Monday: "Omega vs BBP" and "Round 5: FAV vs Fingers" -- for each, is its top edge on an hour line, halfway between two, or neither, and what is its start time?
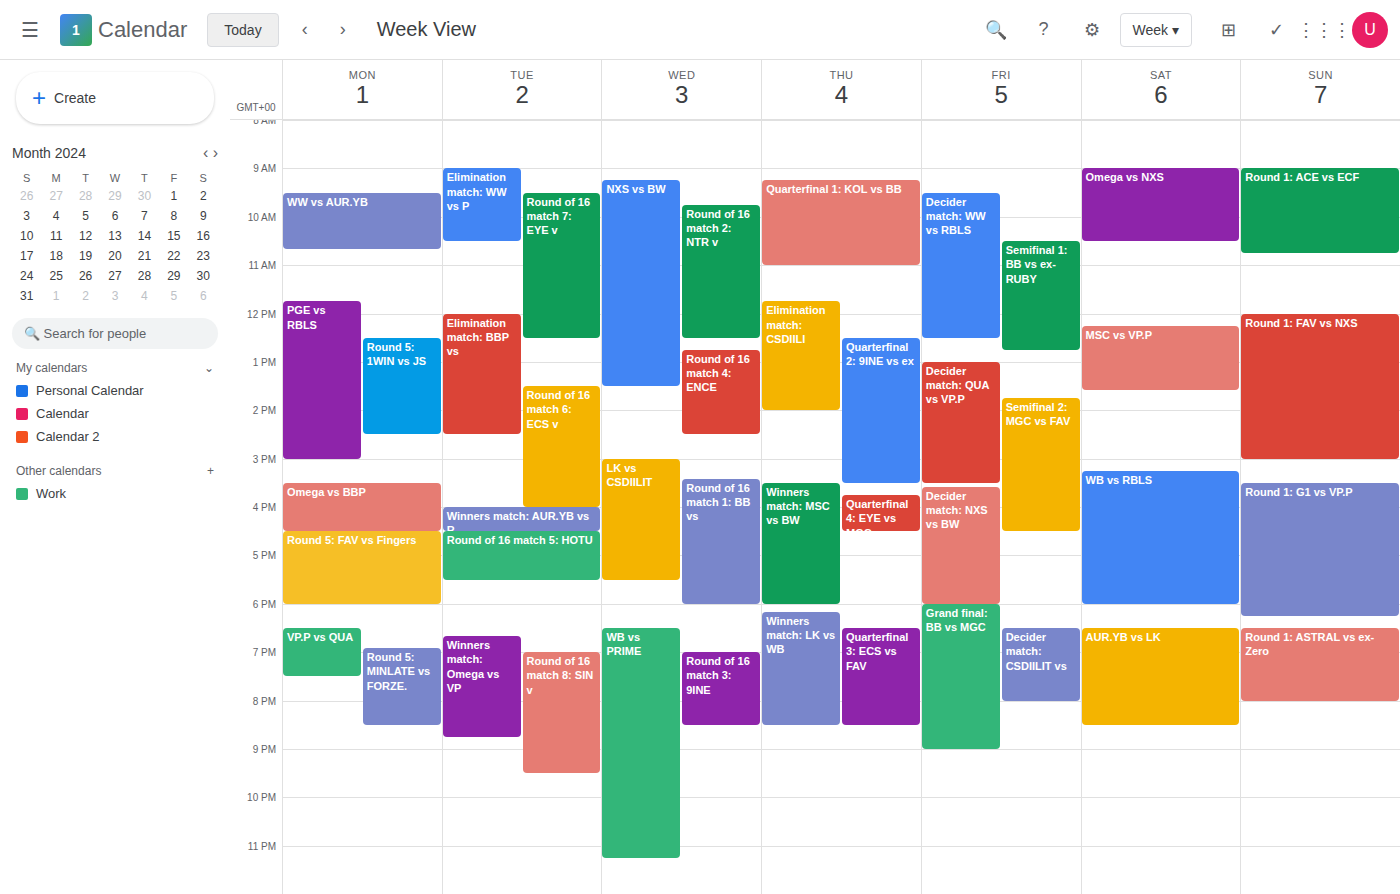
"Omega vs BBP": 15:30, halfway between the 15:00 and 16:00 lines. "Round 5: FAV vs Fingers": 16:30, halfway between the 16:00 and 17:00 lines.